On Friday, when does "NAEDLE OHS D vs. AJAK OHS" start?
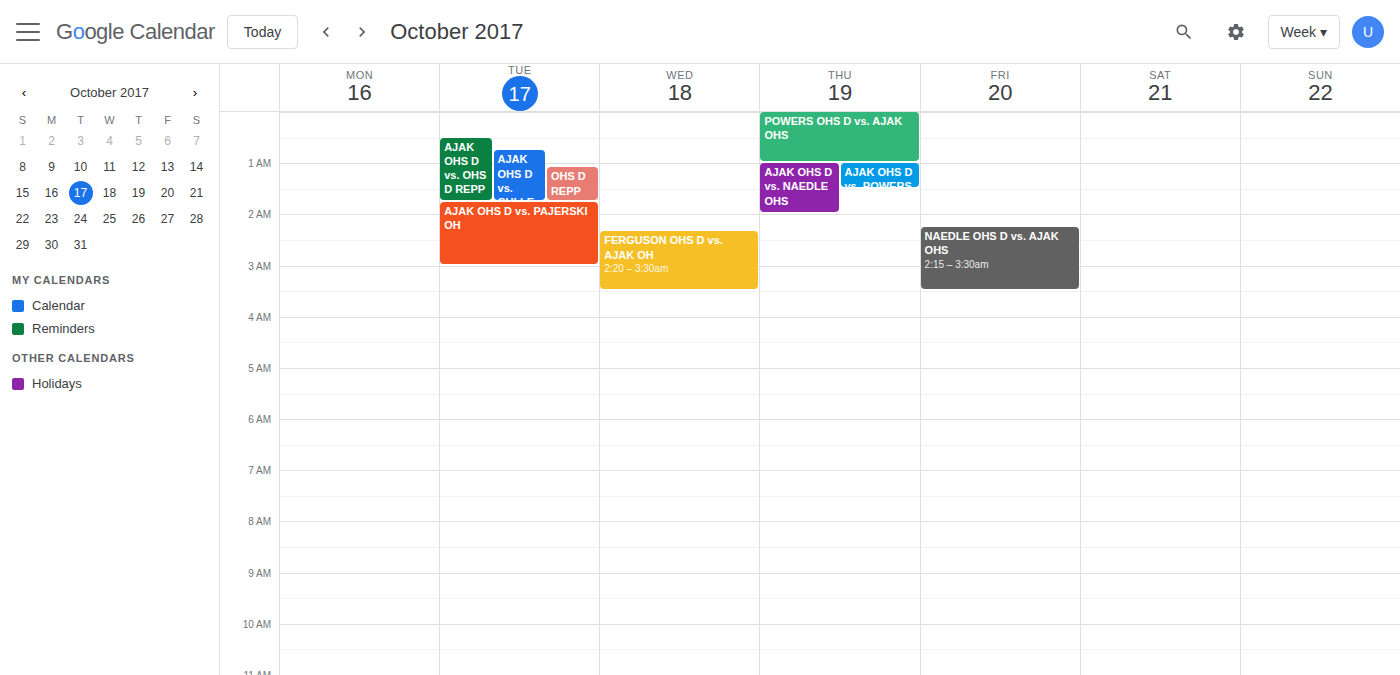
2:15 AM